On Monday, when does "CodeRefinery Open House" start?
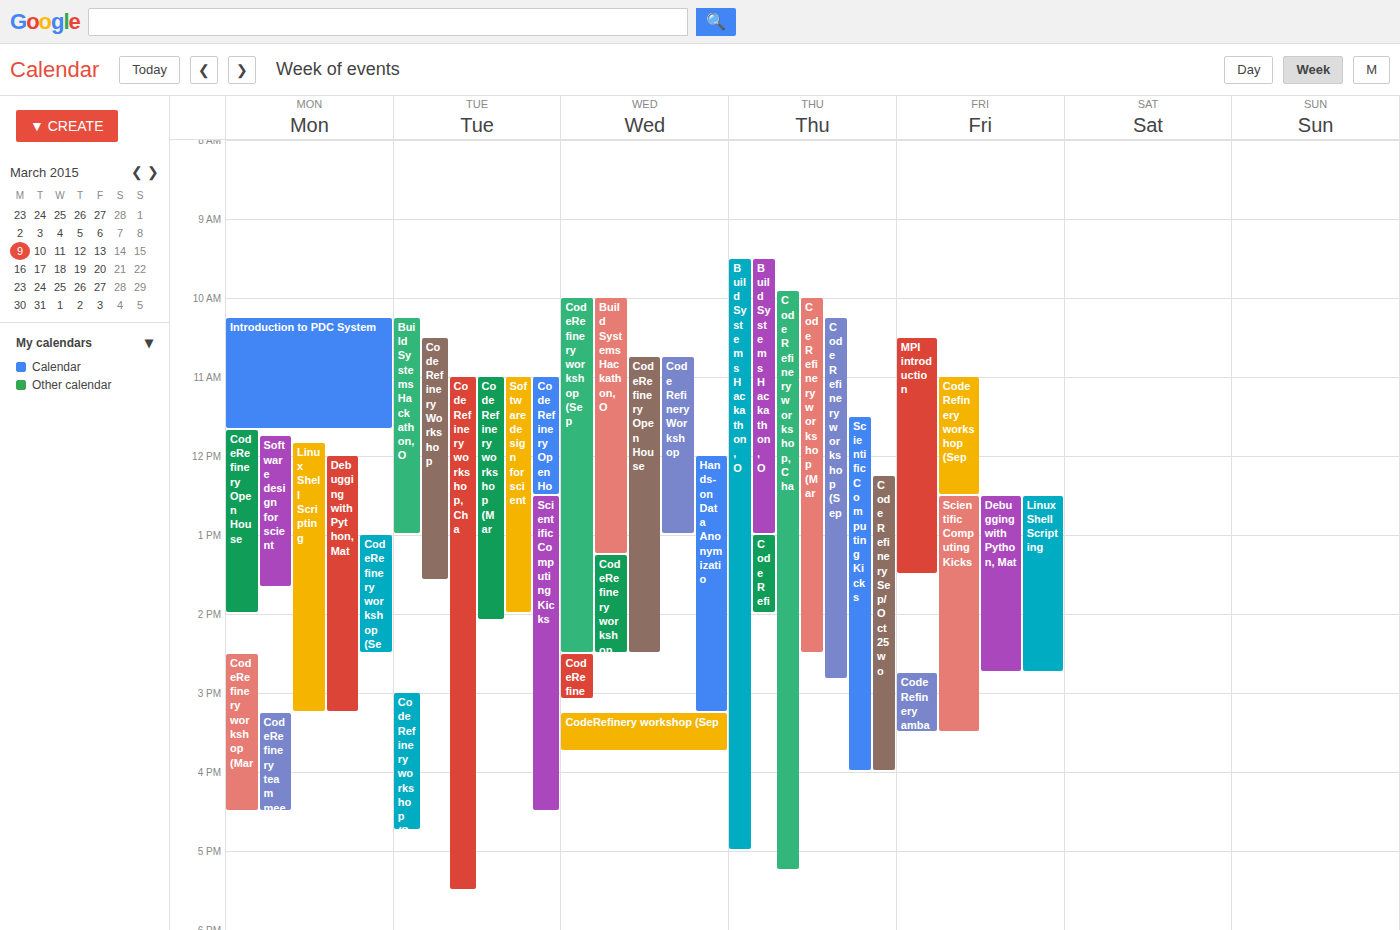
11:40 AM